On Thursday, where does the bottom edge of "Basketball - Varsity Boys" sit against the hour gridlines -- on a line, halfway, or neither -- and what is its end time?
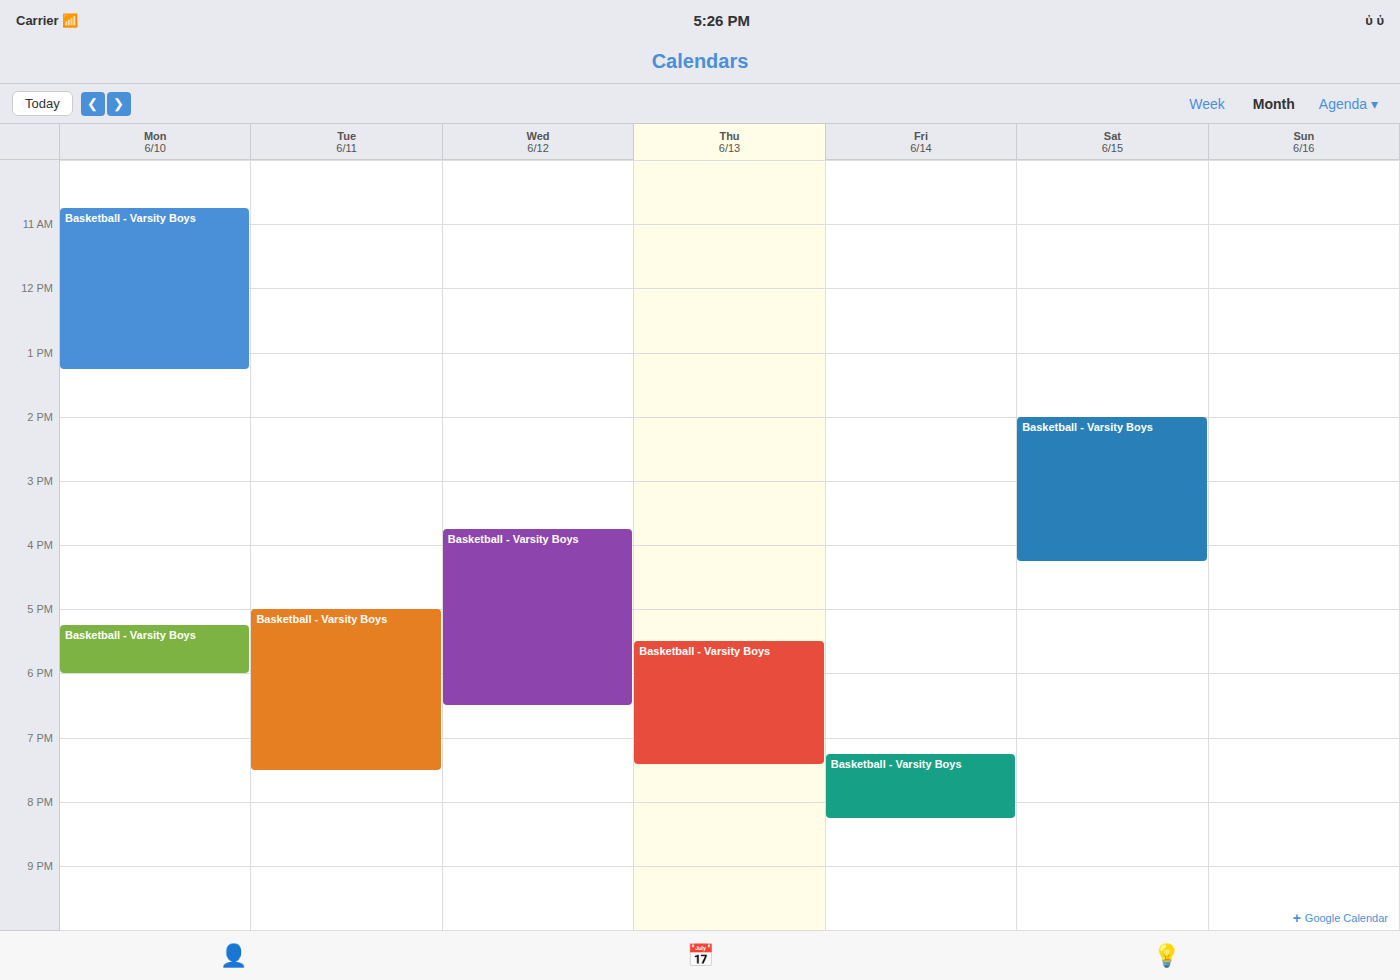
7:25 PM -- neither: 25 minutes below the 7 PM line and 35 minutes above the 8 PM line.